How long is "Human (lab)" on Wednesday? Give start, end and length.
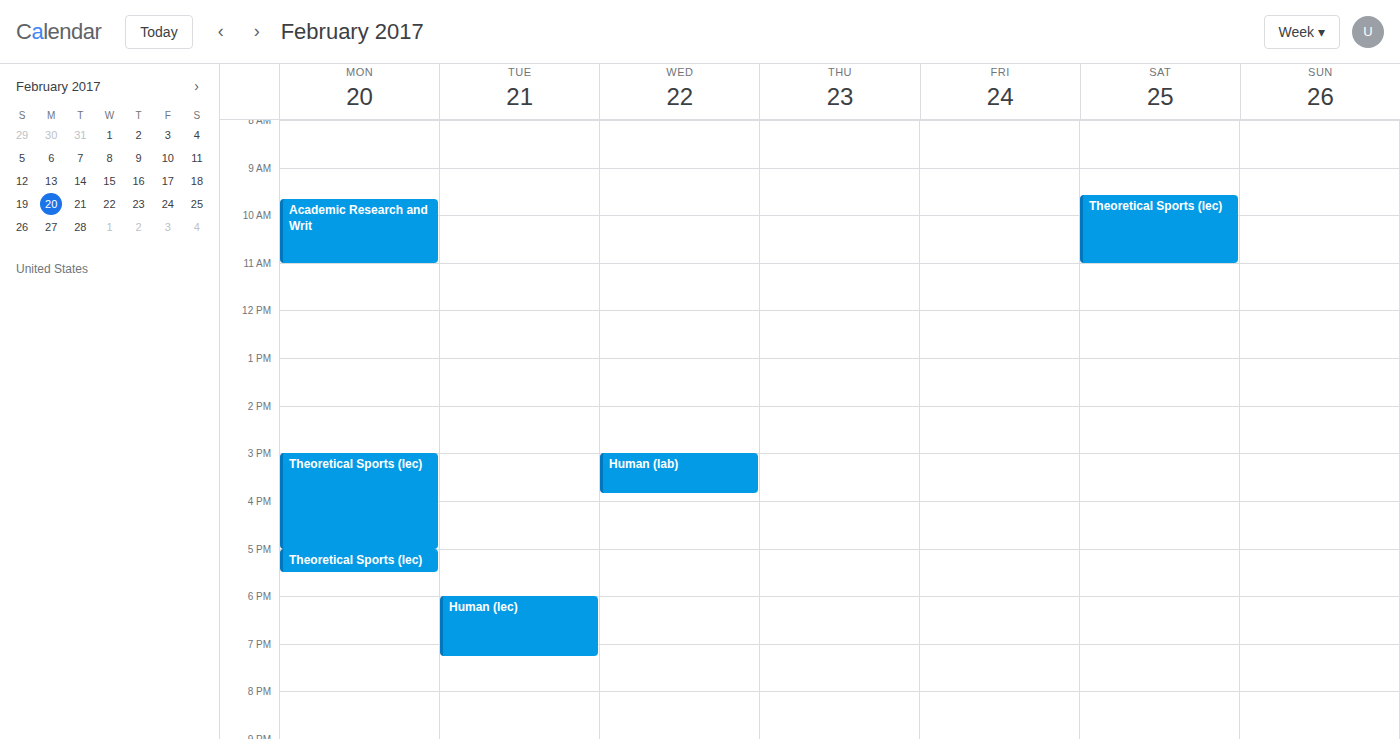
3:00 PM to 3:50 PM, 50 minutes